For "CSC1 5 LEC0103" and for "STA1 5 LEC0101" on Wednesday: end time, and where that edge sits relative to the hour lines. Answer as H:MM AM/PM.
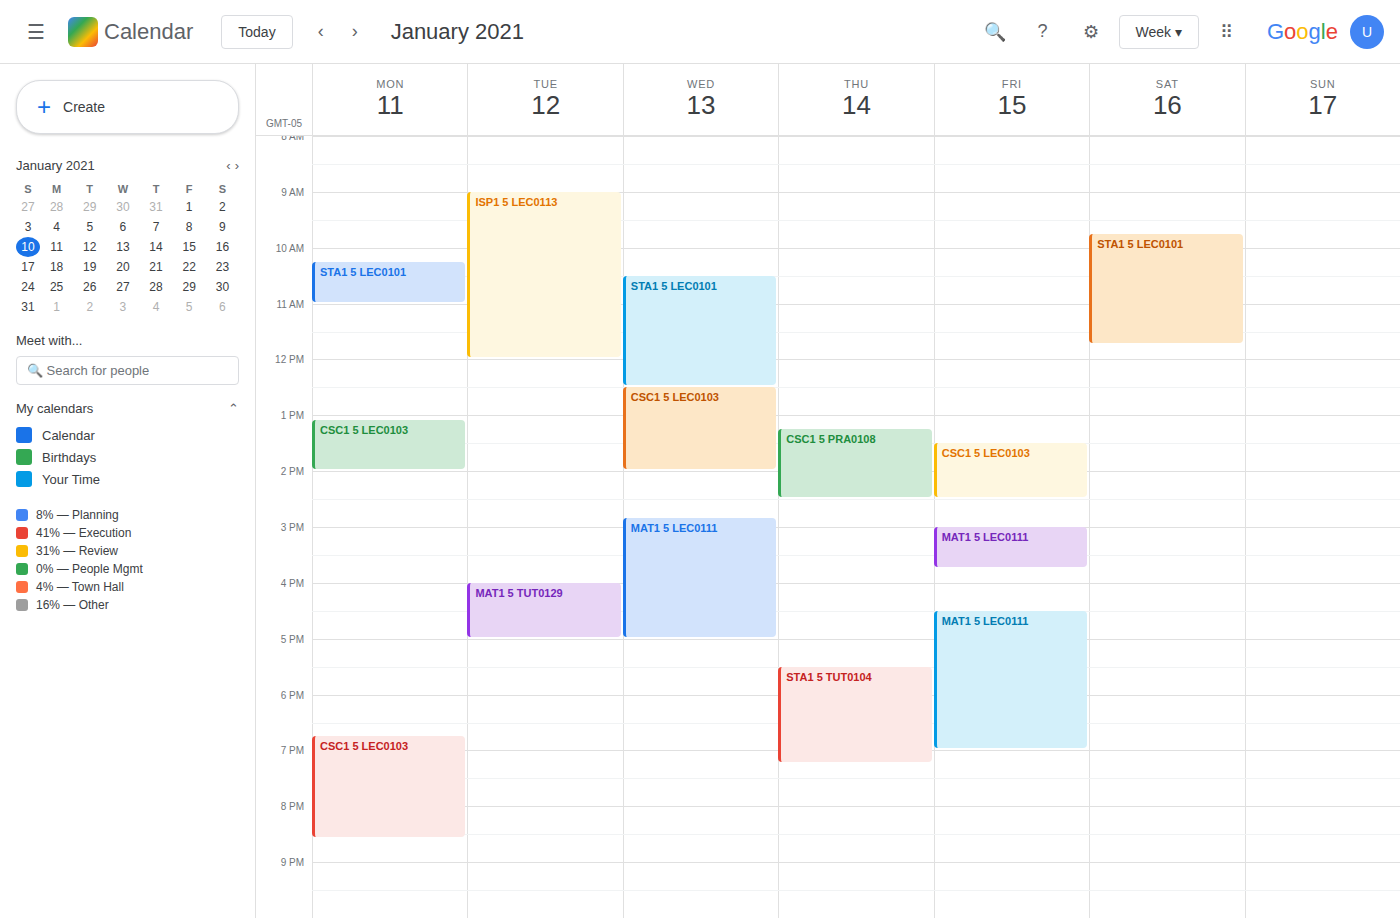
"CSC1 5 LEC0103": 2:00 PM, exactly on the 2 PM line. "STA1 5 LEC0101": 12:30 PM, halfway between the 12 PM and 1 PM lines.